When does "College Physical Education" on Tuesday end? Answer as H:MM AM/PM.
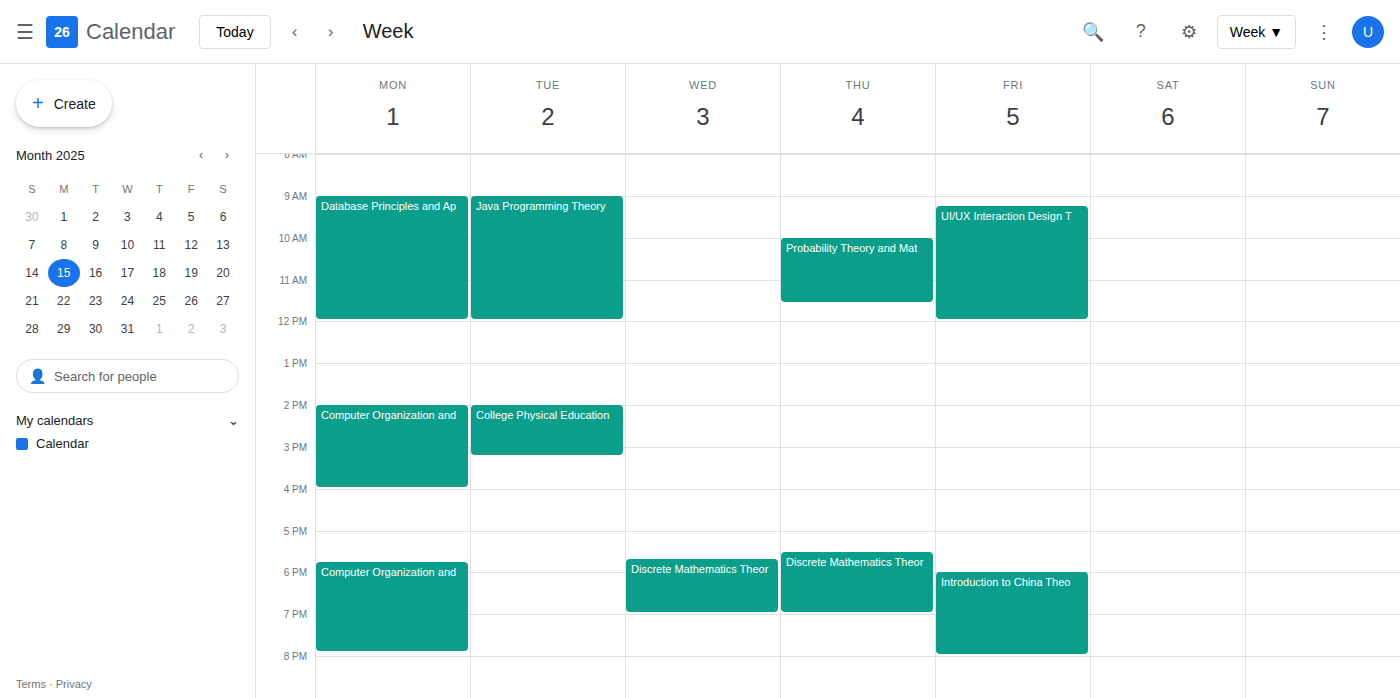
3:15 PM